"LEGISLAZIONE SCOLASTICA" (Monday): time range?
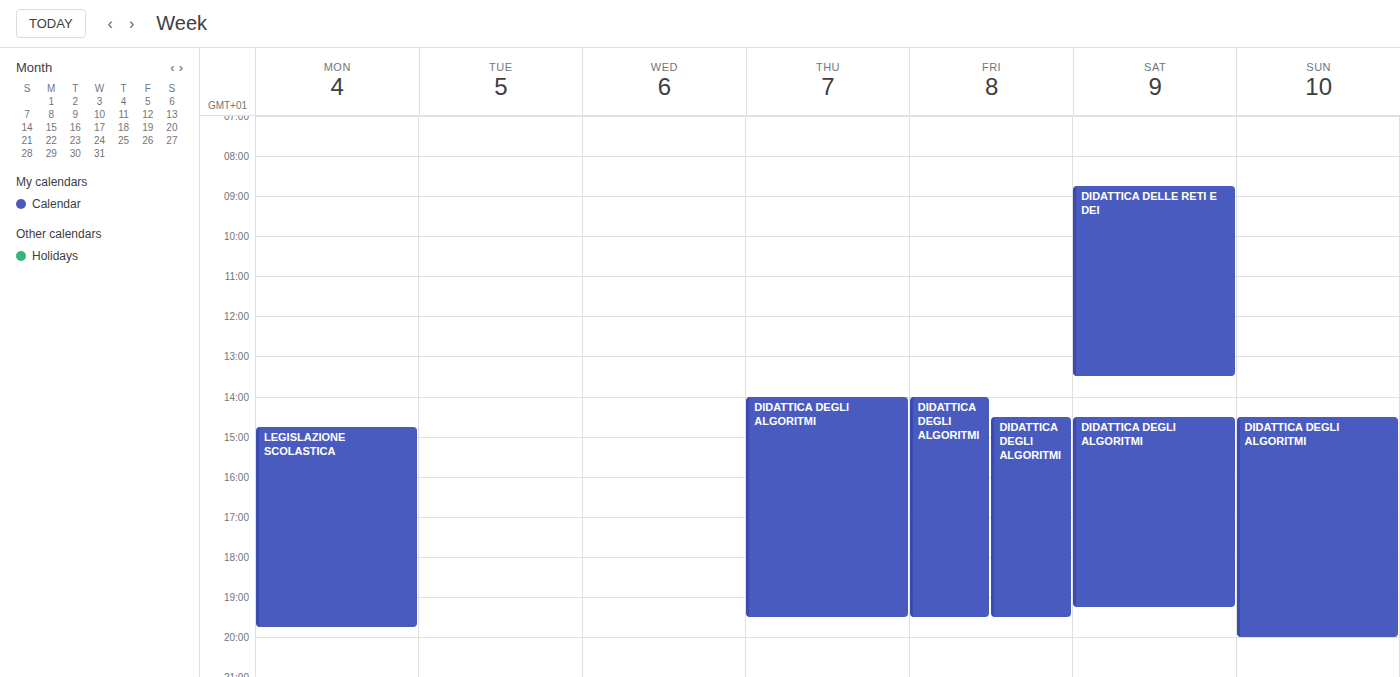
2:45 PM to 7:45 PM